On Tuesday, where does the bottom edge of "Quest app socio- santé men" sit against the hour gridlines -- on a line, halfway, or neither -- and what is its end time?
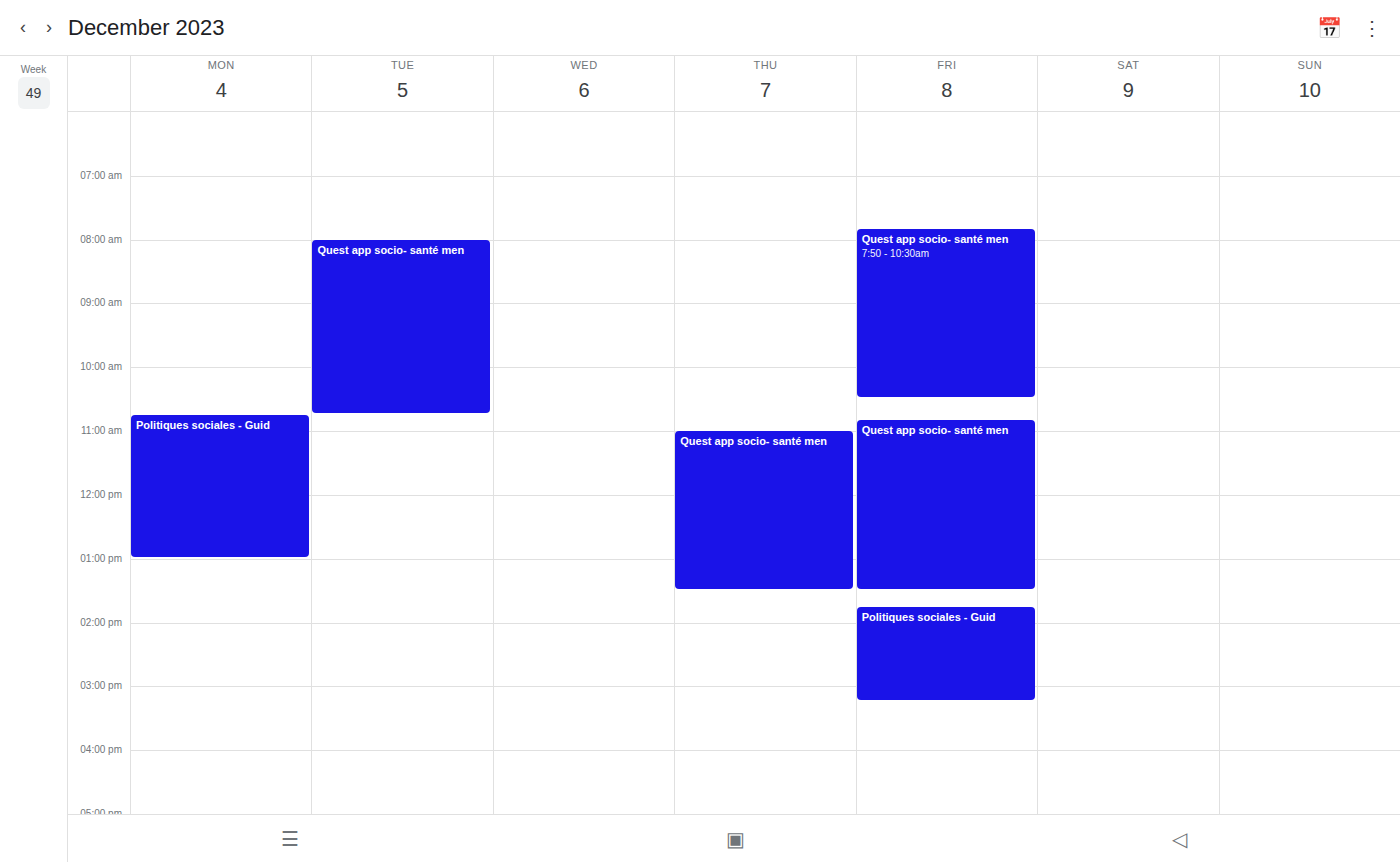
10:45 AM -- neither: three quarters of the way from the 10 AM line to the 11 AM line.